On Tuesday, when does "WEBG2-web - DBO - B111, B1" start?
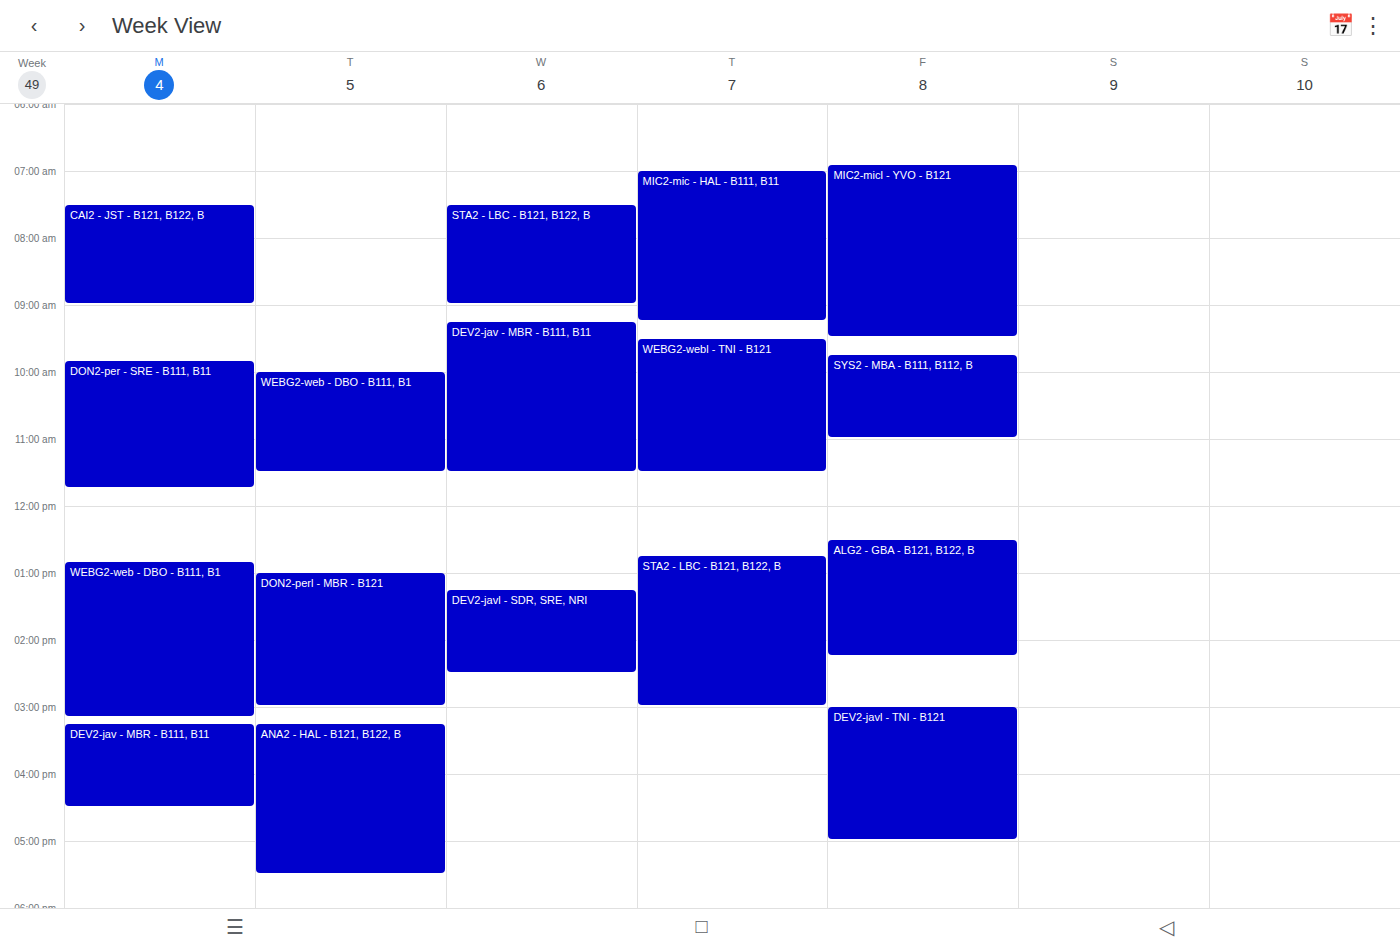
10:00 AM